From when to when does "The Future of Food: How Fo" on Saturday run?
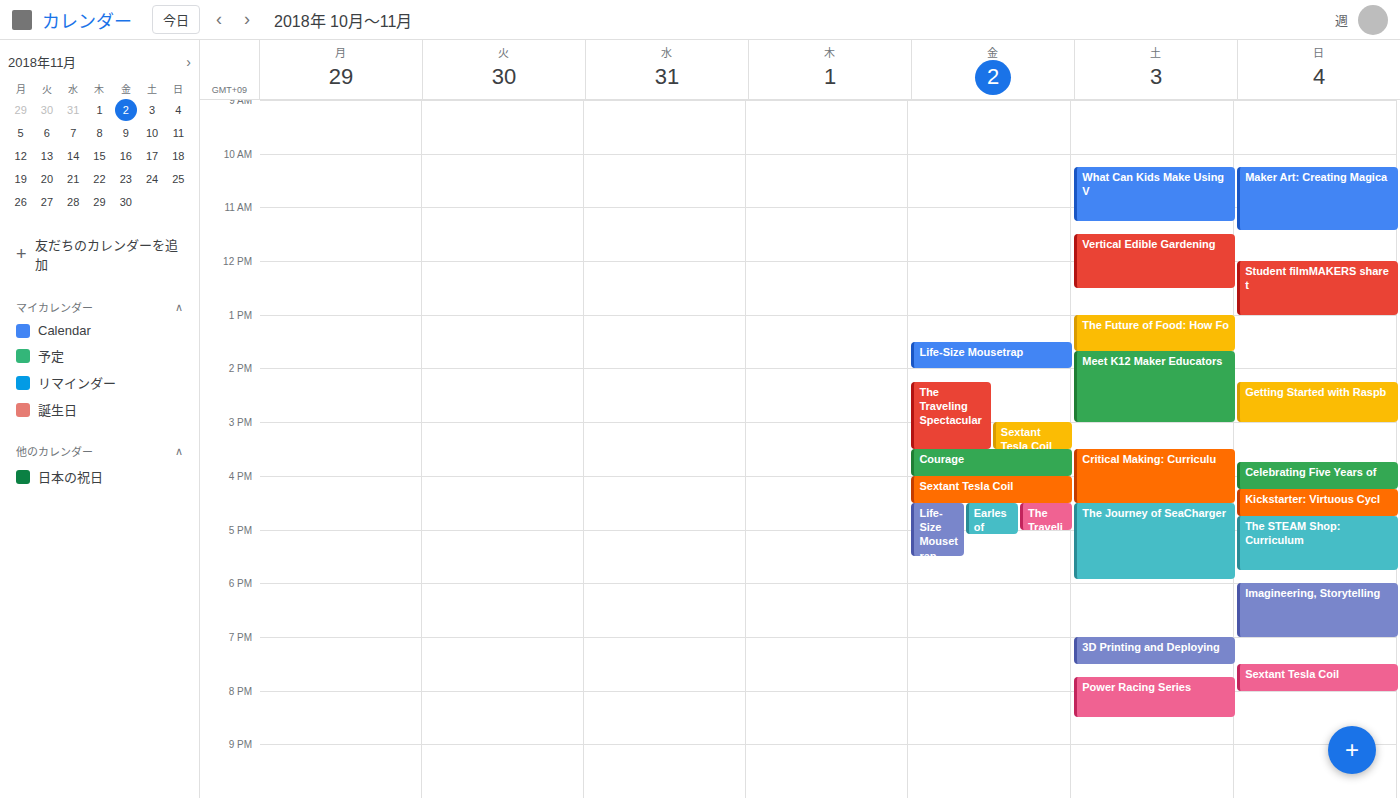
1:00 PM to 1:40 PM